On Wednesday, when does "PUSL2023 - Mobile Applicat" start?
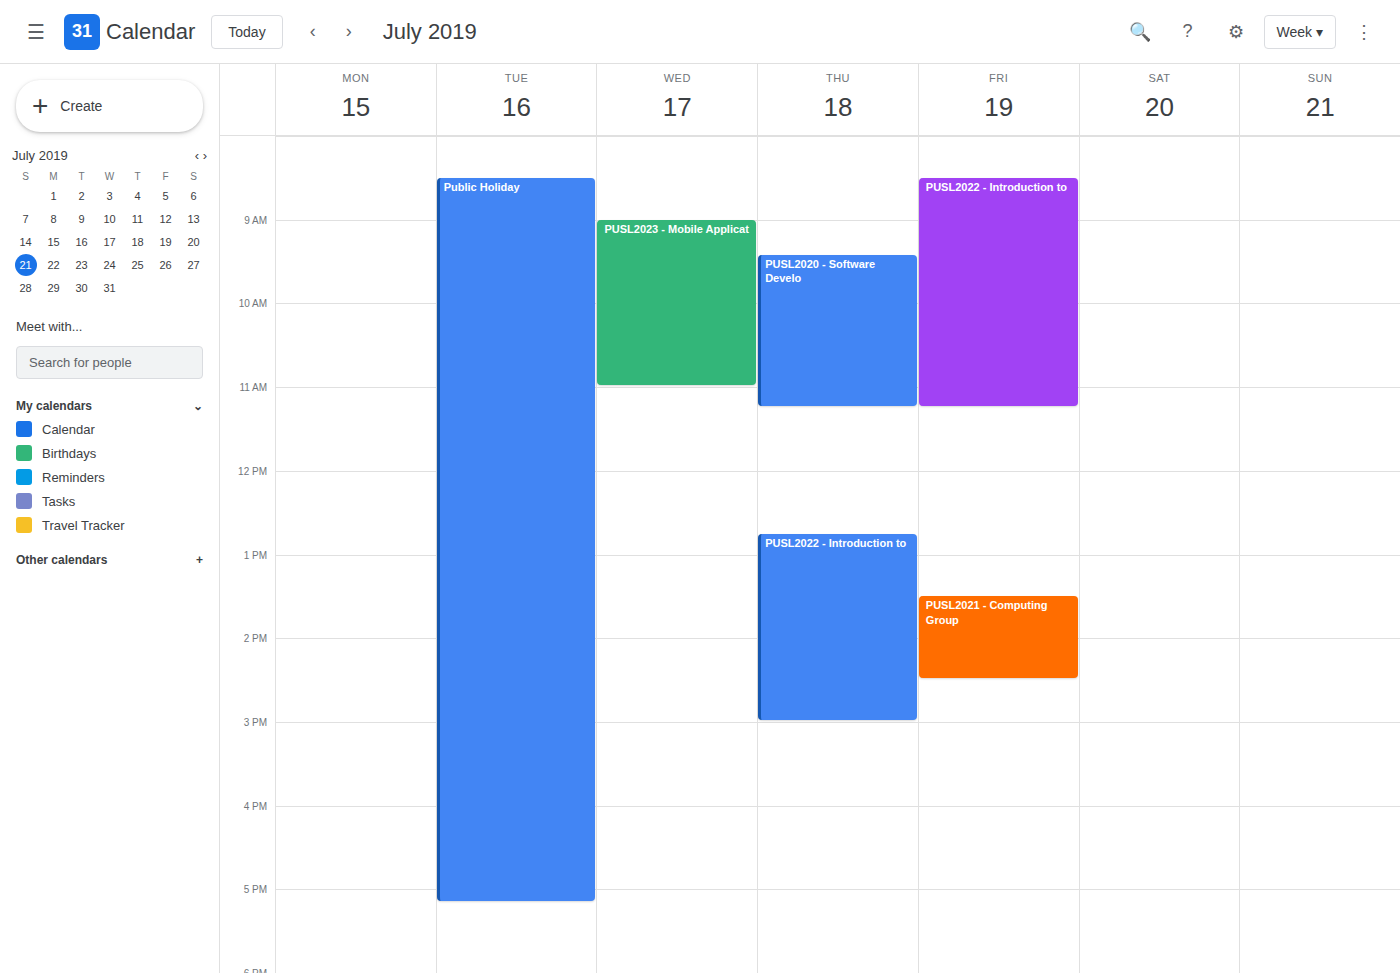
9:00 AM